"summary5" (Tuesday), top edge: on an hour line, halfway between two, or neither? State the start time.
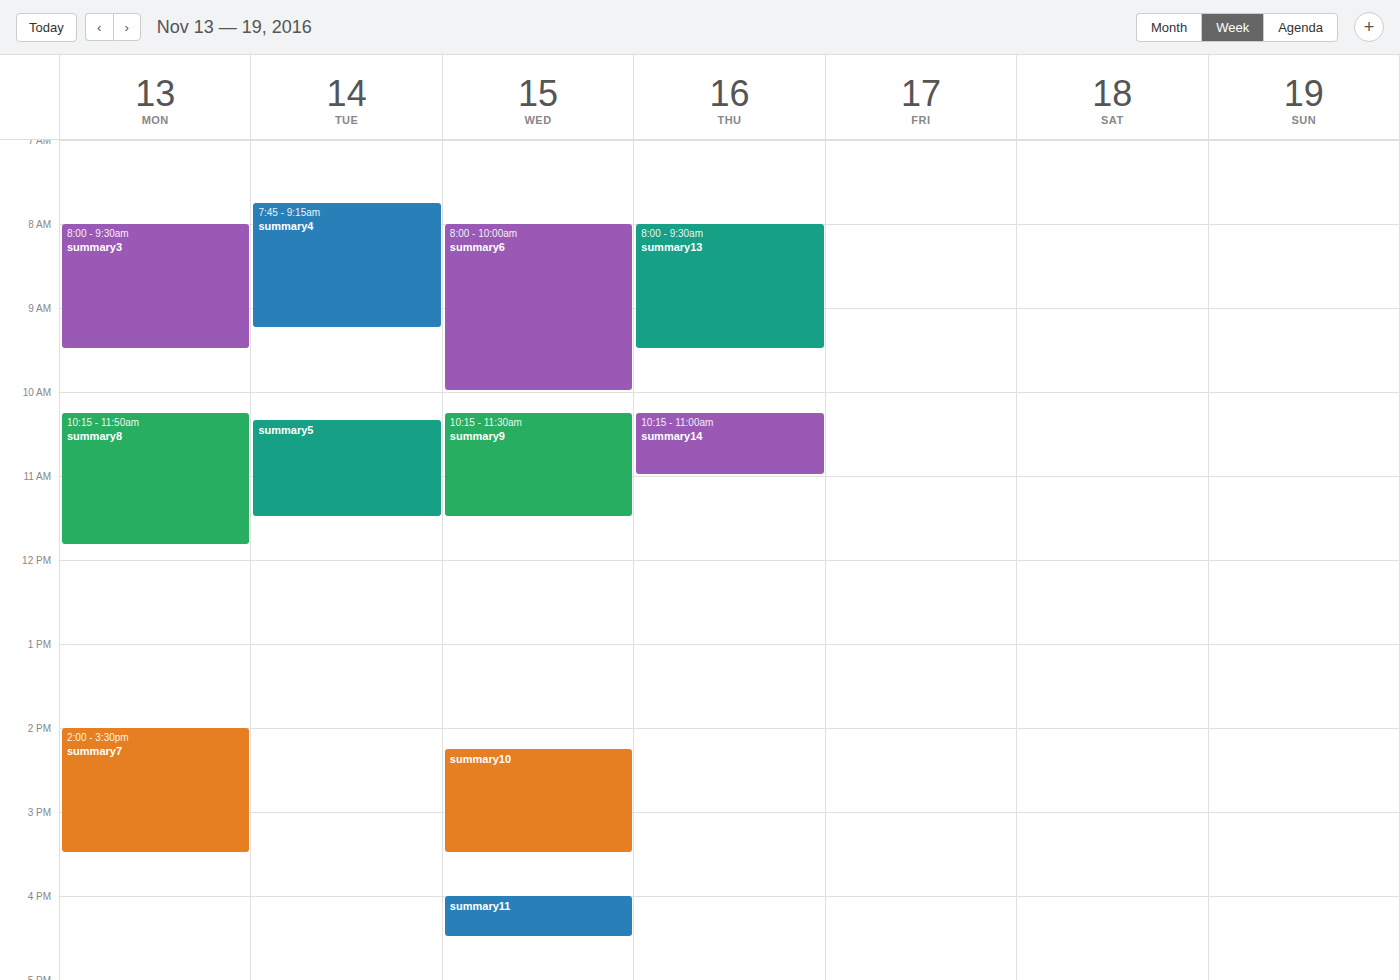
10:20 AM -- neither: 20 minutes below the 10 AM line and 40 minutes above the 11 AM line.